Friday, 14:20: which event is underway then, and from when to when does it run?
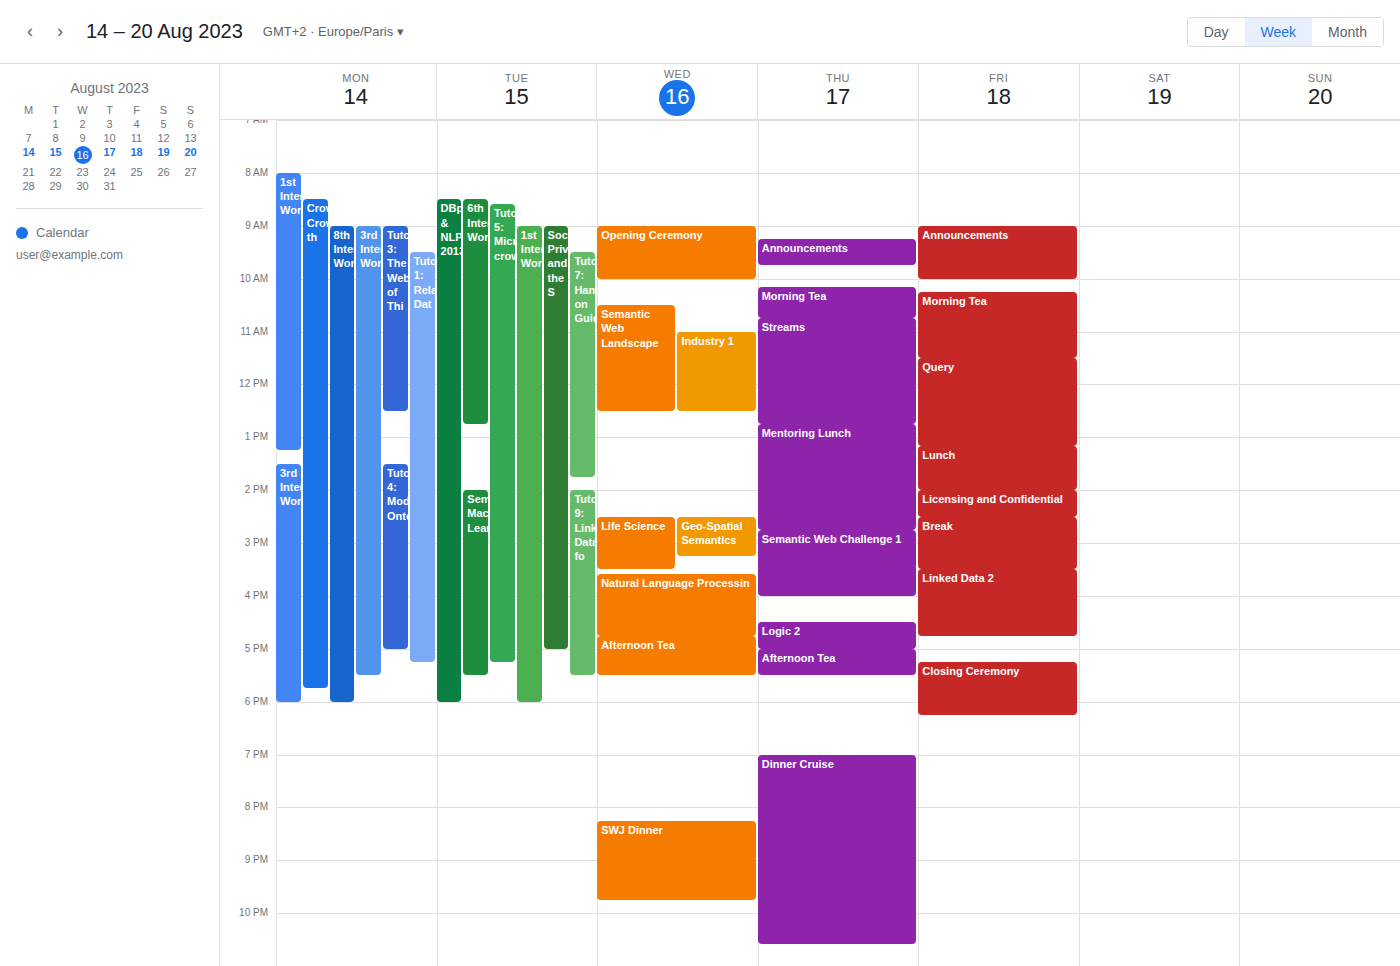
"Licensing and Confidential", 14:00 to 14:30